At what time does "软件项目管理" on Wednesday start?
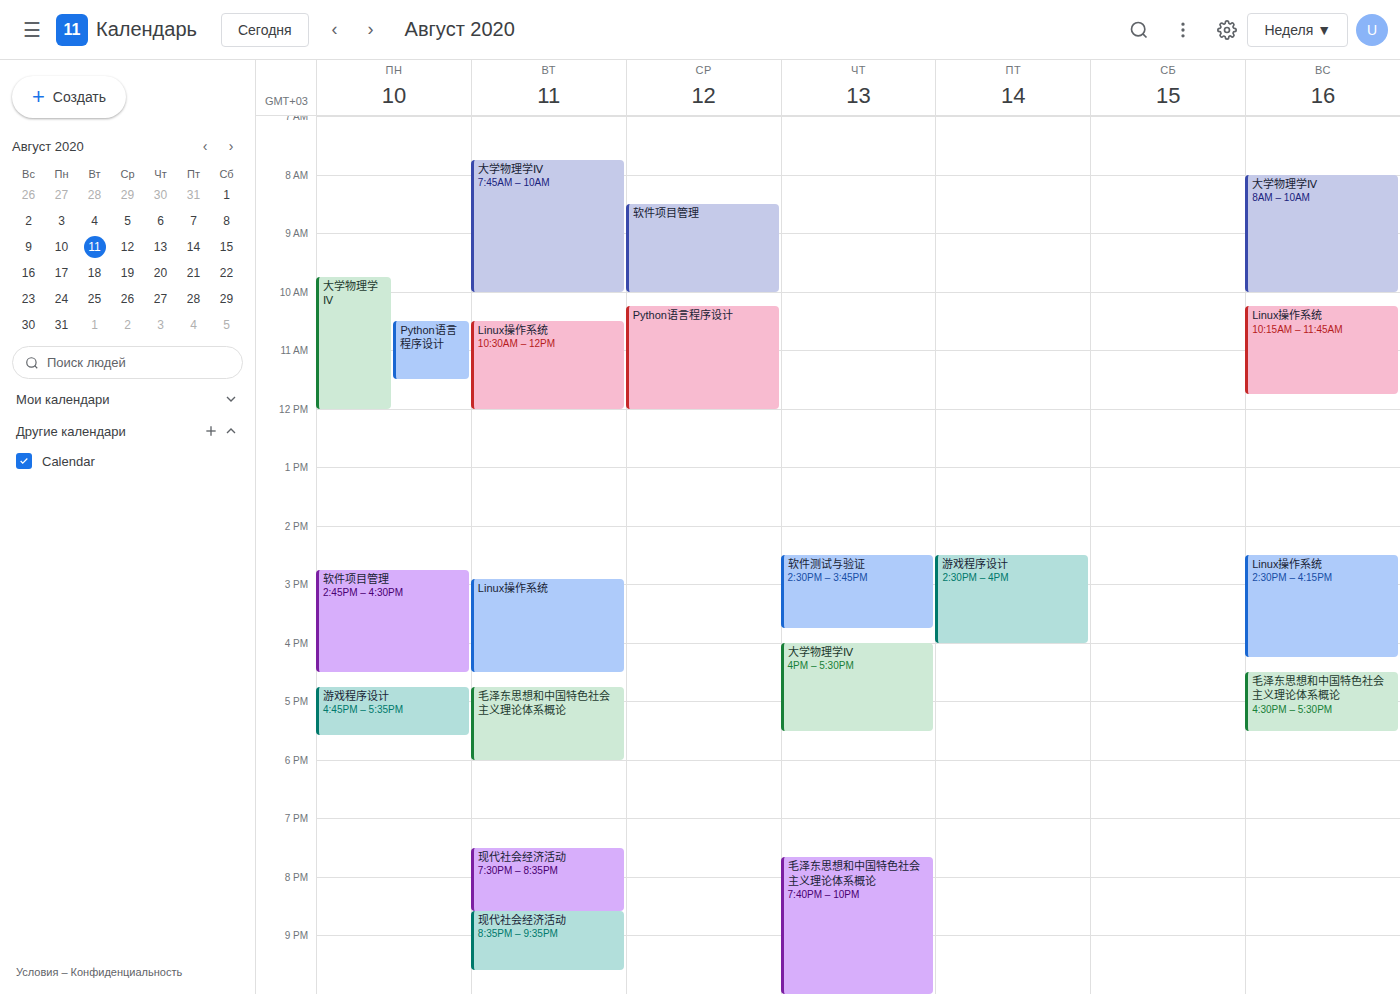
8:30 AM